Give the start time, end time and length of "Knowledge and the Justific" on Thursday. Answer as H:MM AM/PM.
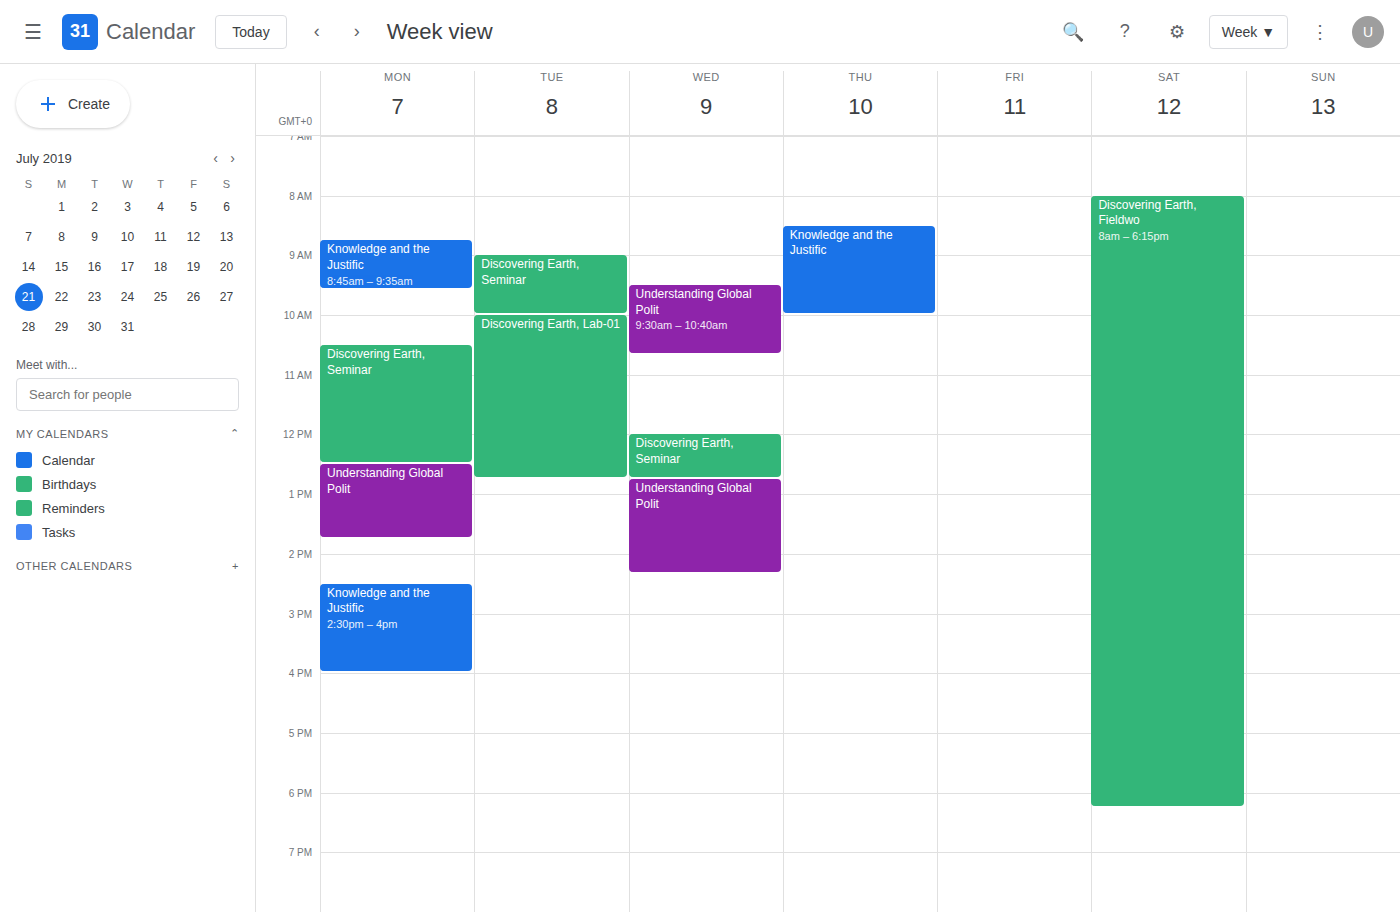
8:30 AM to 10:00 AM, 1 hour 30 minutes